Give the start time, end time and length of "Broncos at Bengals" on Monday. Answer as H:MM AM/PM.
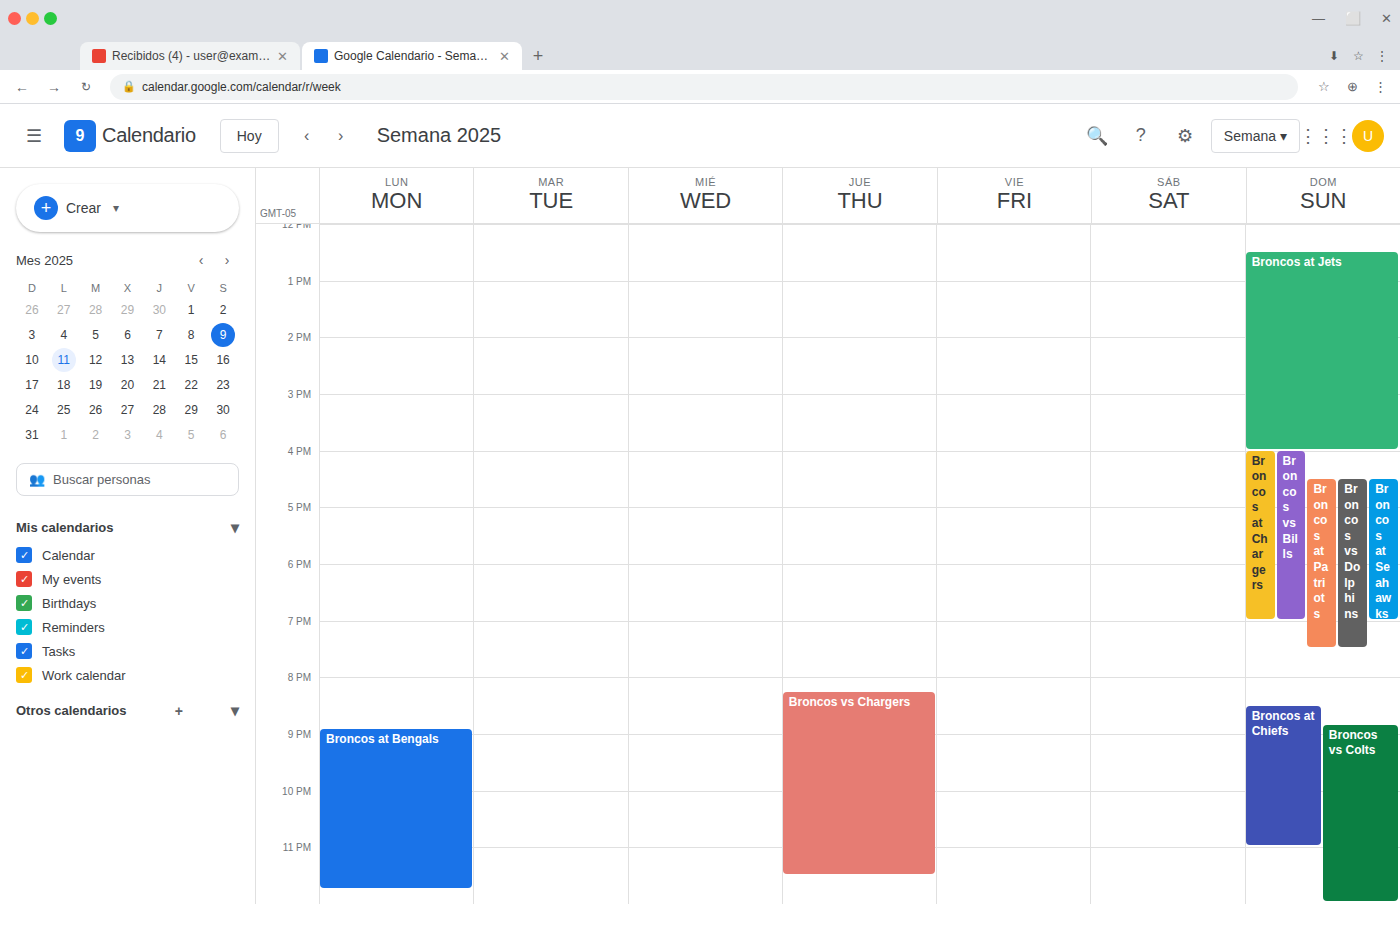
8:55 PM to 11:45 PM, 2 hours 50 minutes